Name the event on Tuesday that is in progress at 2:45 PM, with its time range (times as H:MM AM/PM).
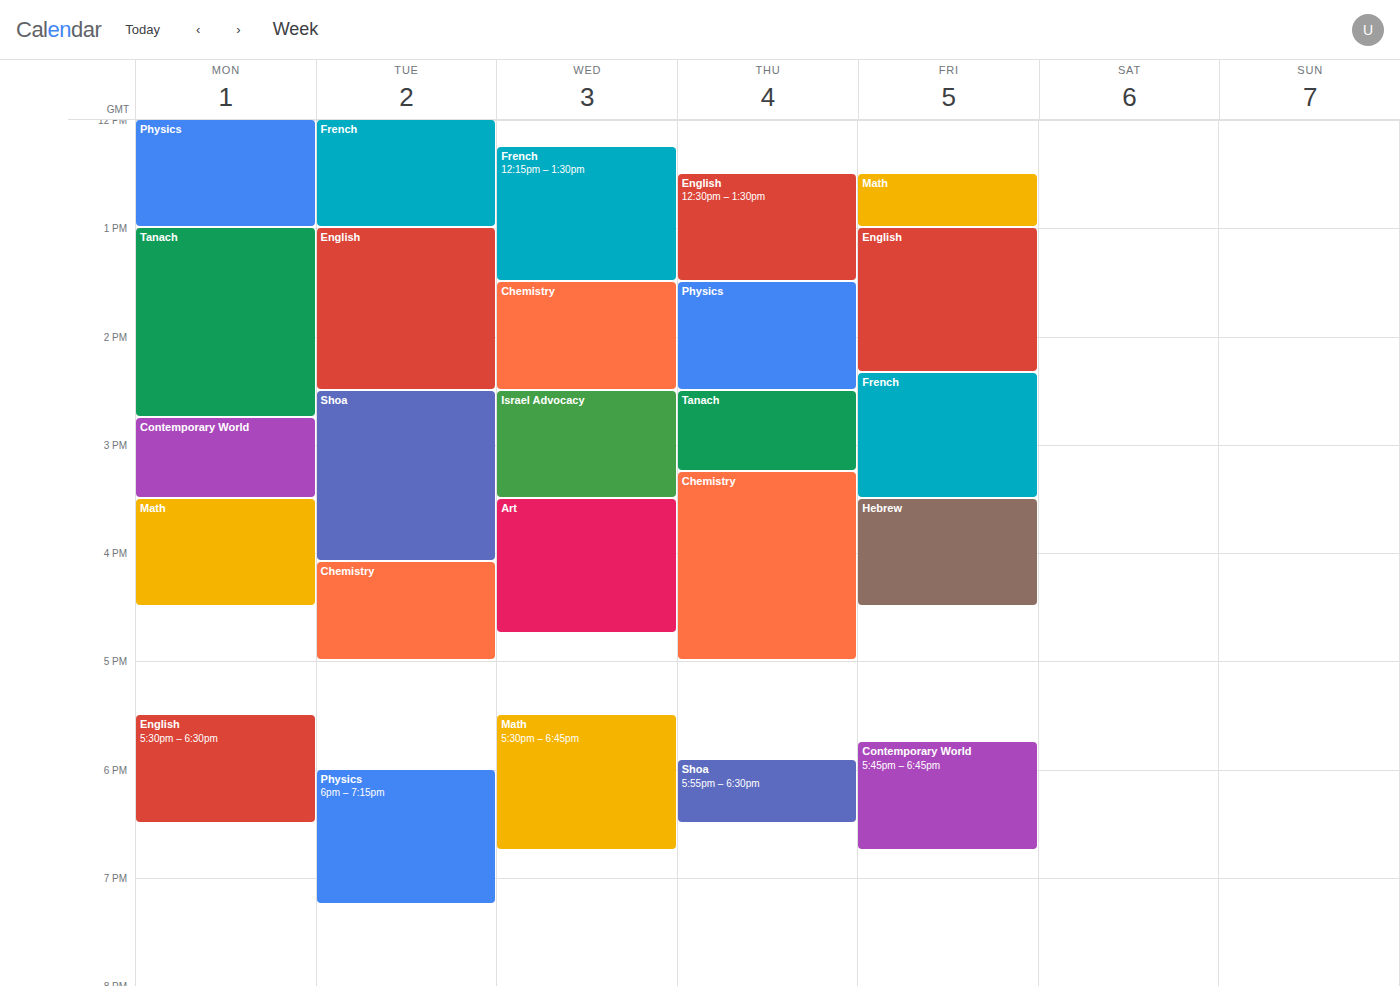
"Shoa", 2:30 PM to 4:05 PM